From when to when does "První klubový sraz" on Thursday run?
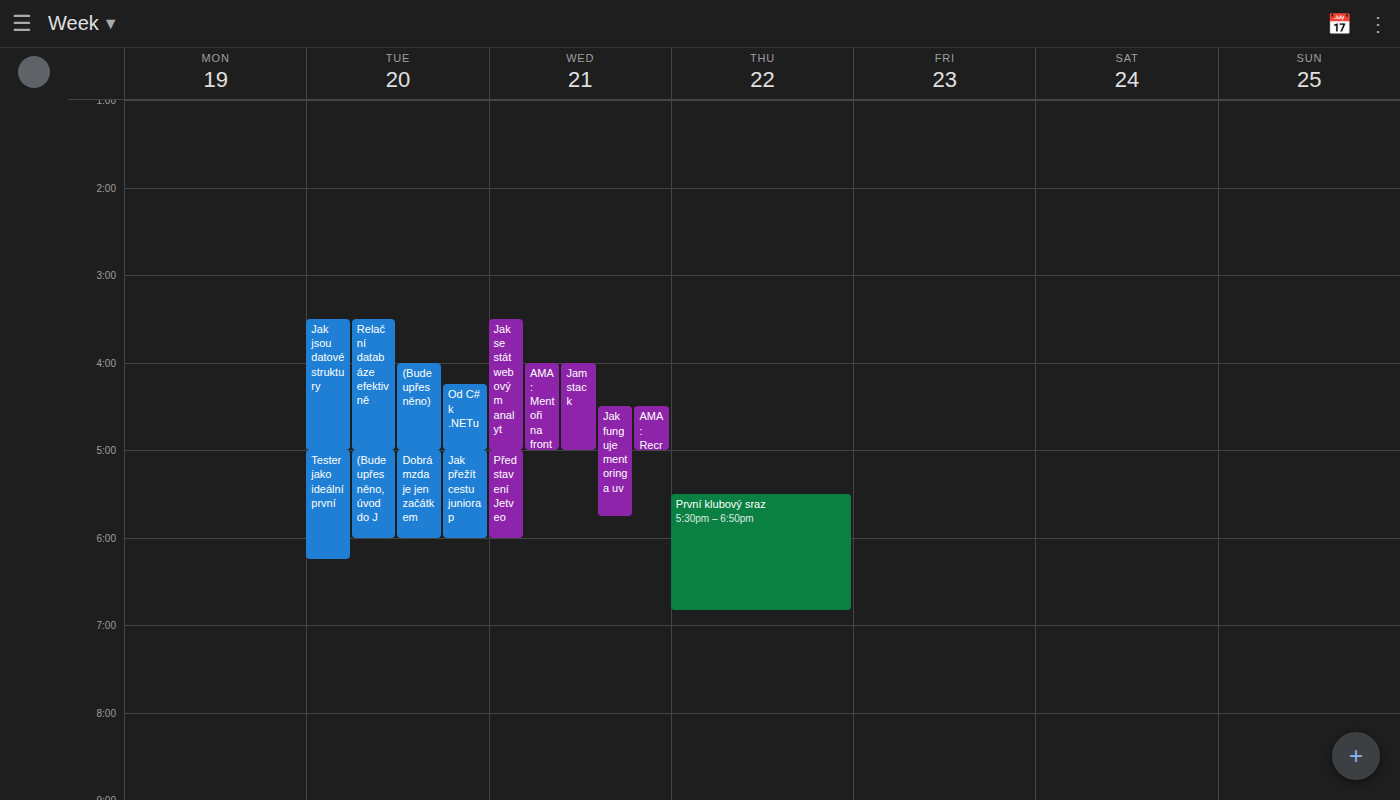
5:30 PM to 6:50 PM